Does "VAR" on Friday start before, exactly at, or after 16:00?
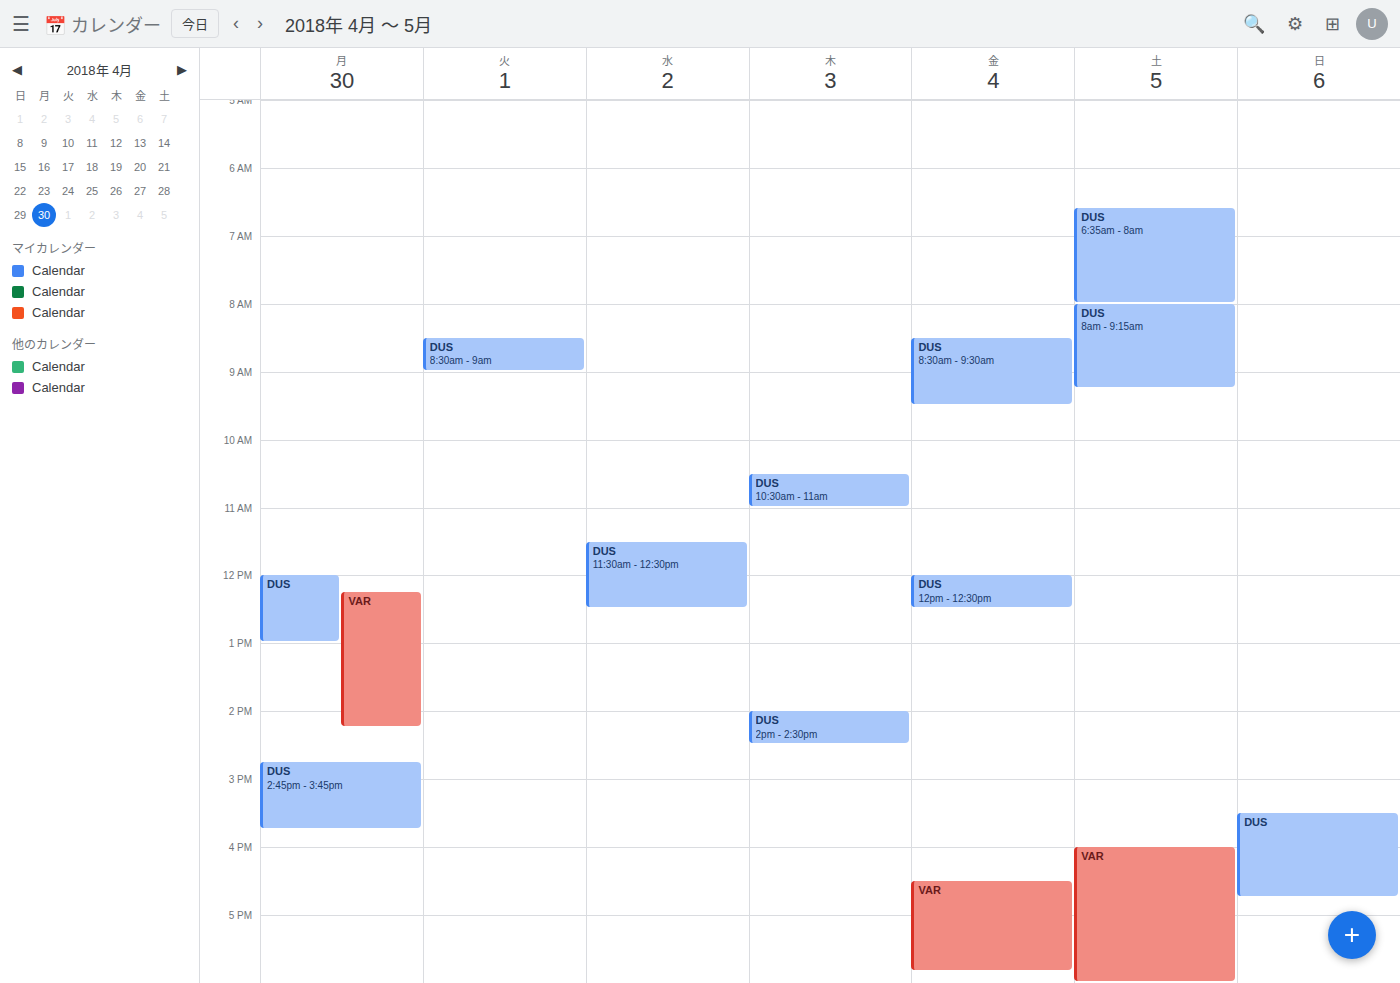
16:30 -- after 16:00, 30 minutes below the 16:00 line.